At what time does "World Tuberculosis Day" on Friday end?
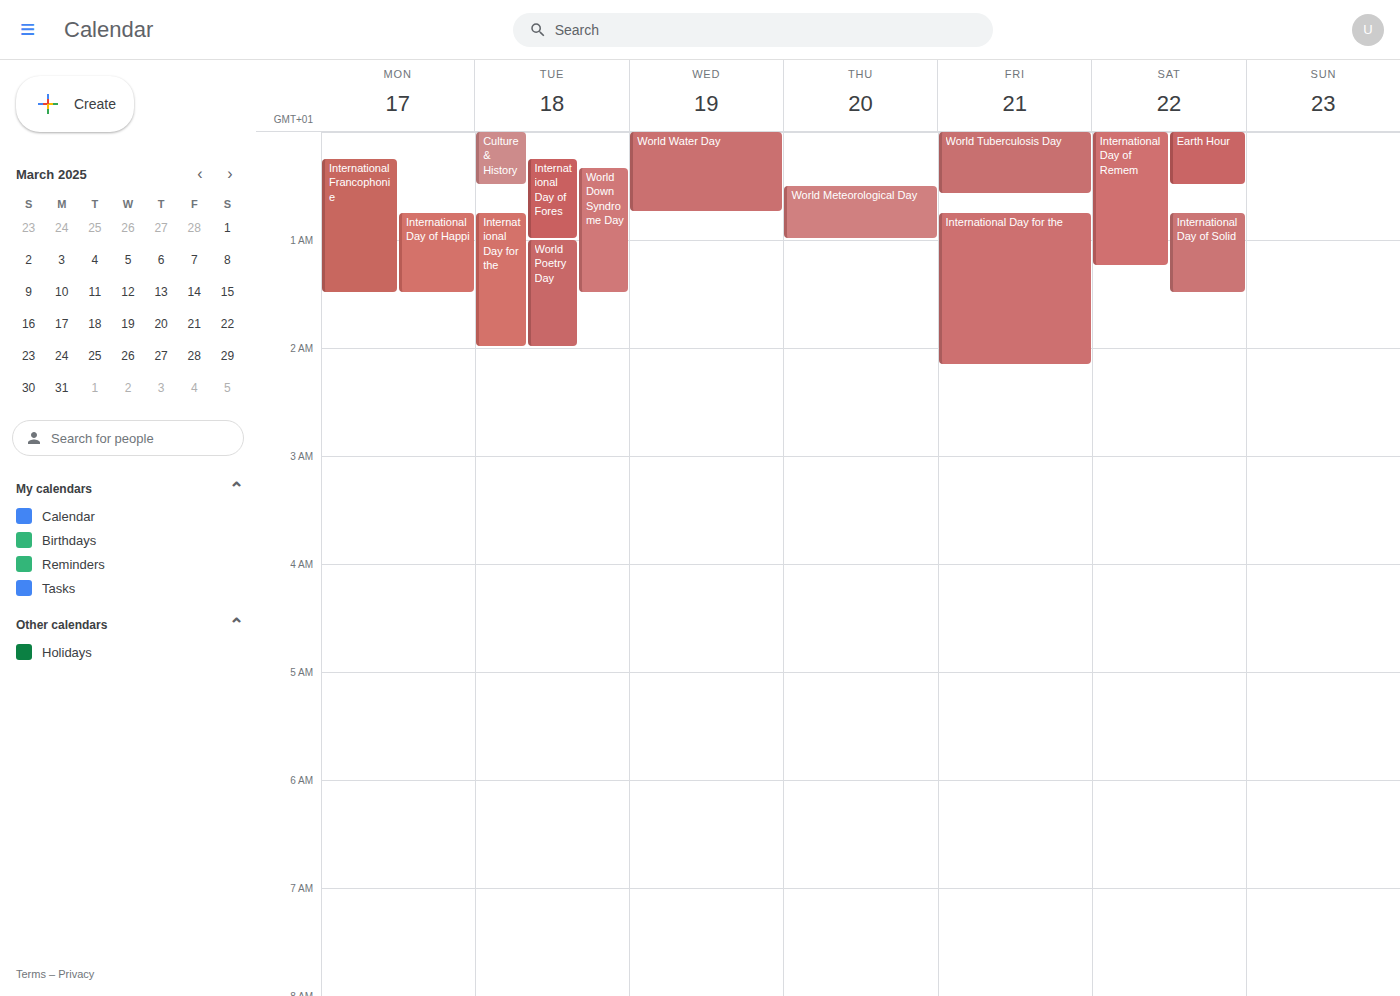
12:35 AM